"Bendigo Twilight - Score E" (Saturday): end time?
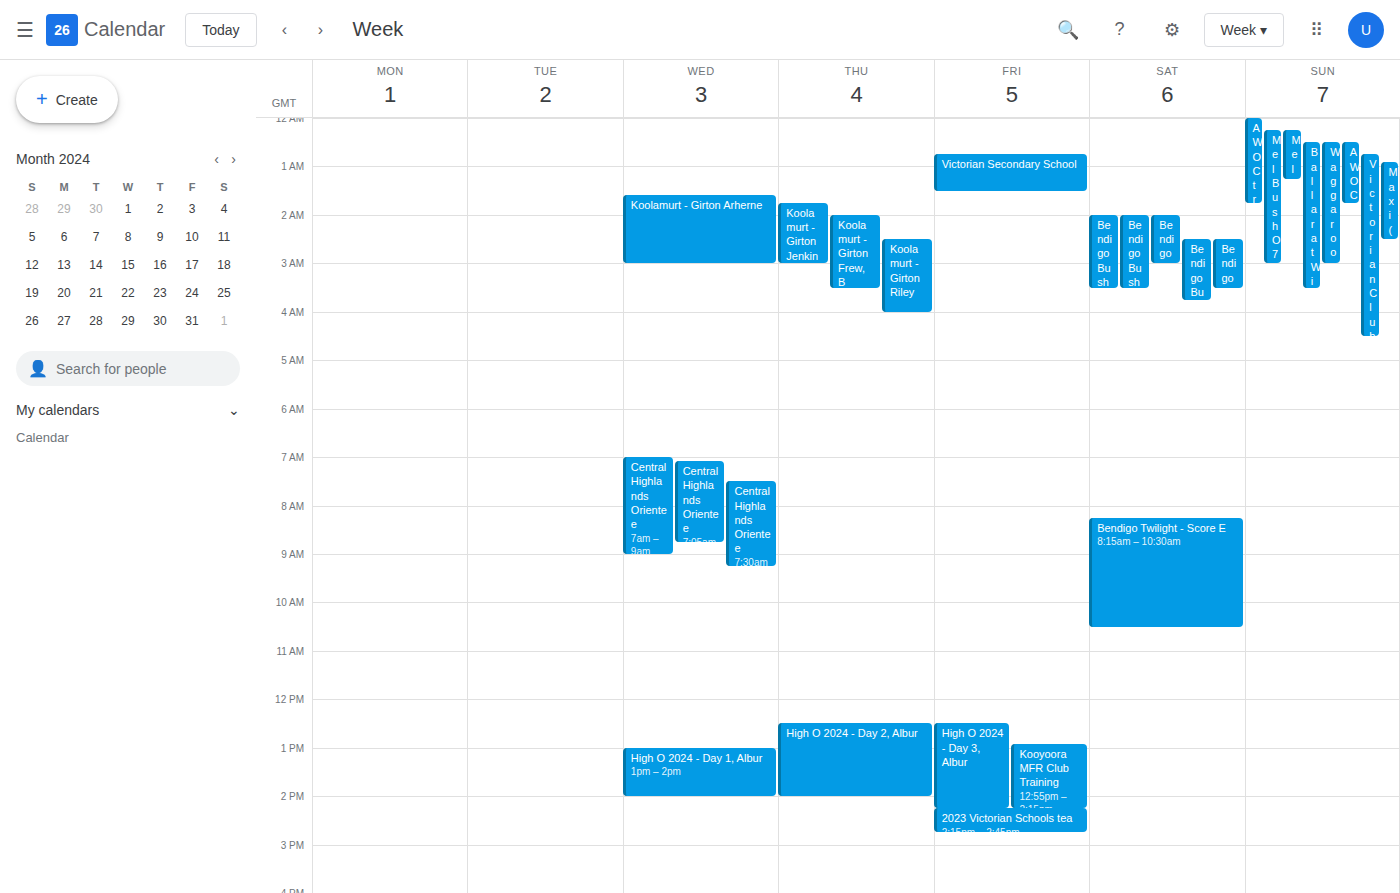
10:30 AM